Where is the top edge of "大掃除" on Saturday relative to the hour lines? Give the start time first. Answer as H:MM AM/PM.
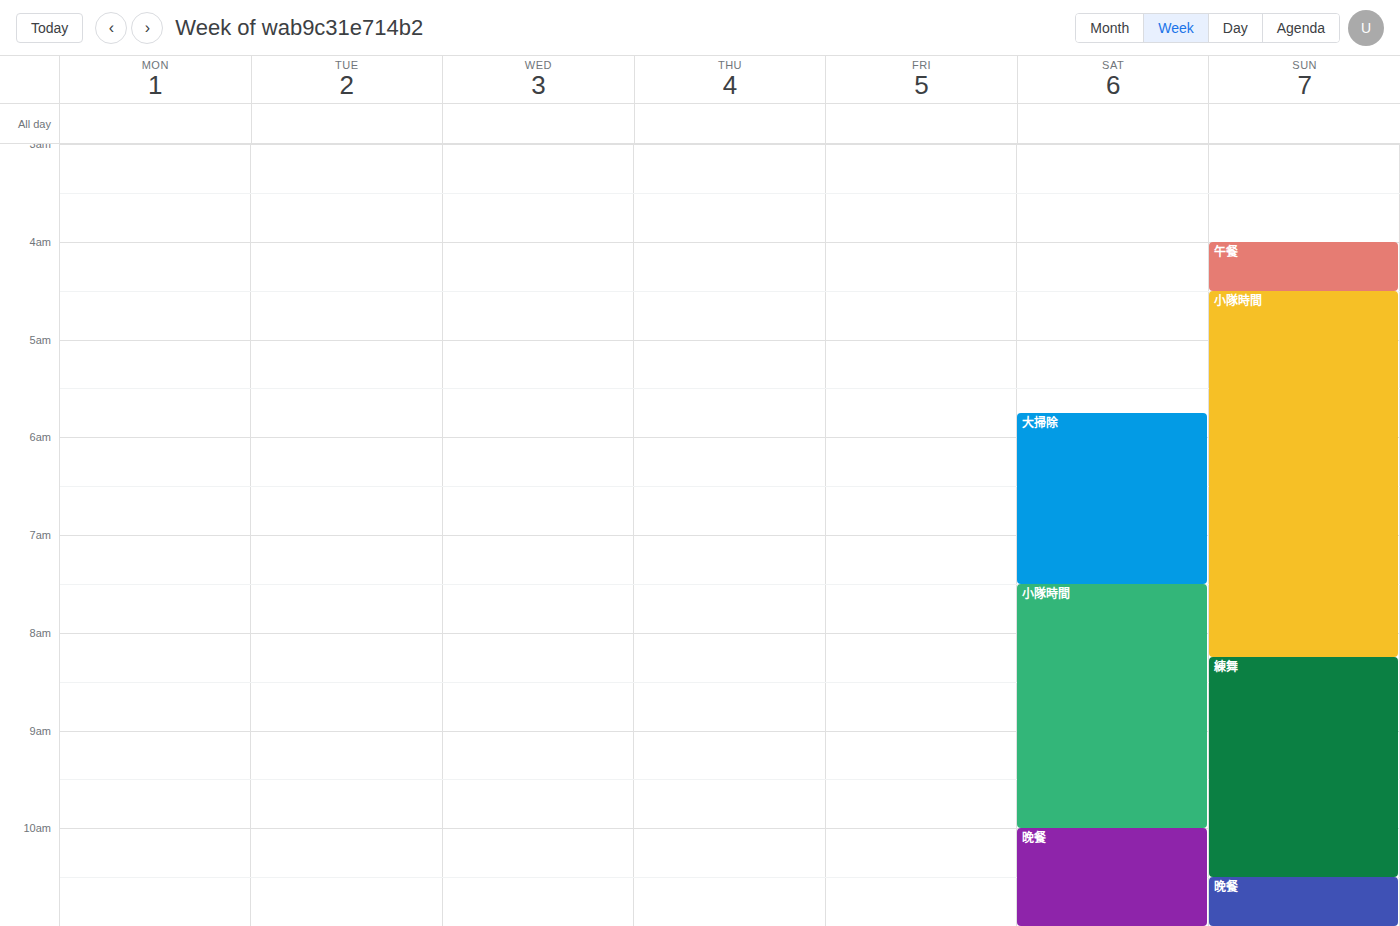
5:45 AM -- neither: three quarters of the way from the 5 AM line to the 6 AM line.